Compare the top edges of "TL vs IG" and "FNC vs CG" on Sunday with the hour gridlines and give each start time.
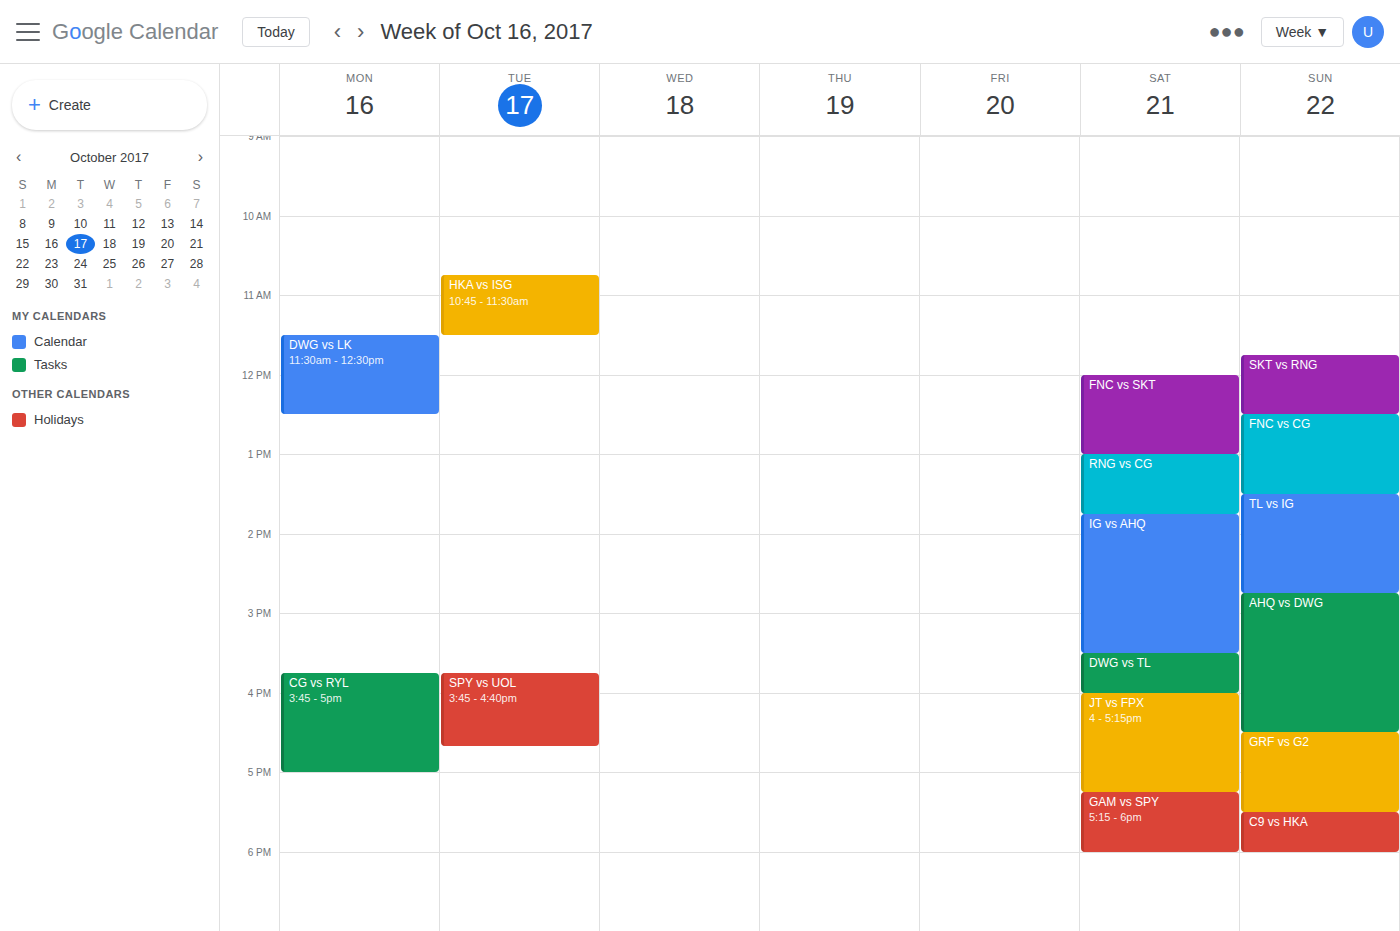
"TL vs IG": 1:30 PM, halfway between the 1 PM and 2 PM lines. "FNC vs CG": 12:30 PM, halfway between the 12 PM and 1 PM lines.